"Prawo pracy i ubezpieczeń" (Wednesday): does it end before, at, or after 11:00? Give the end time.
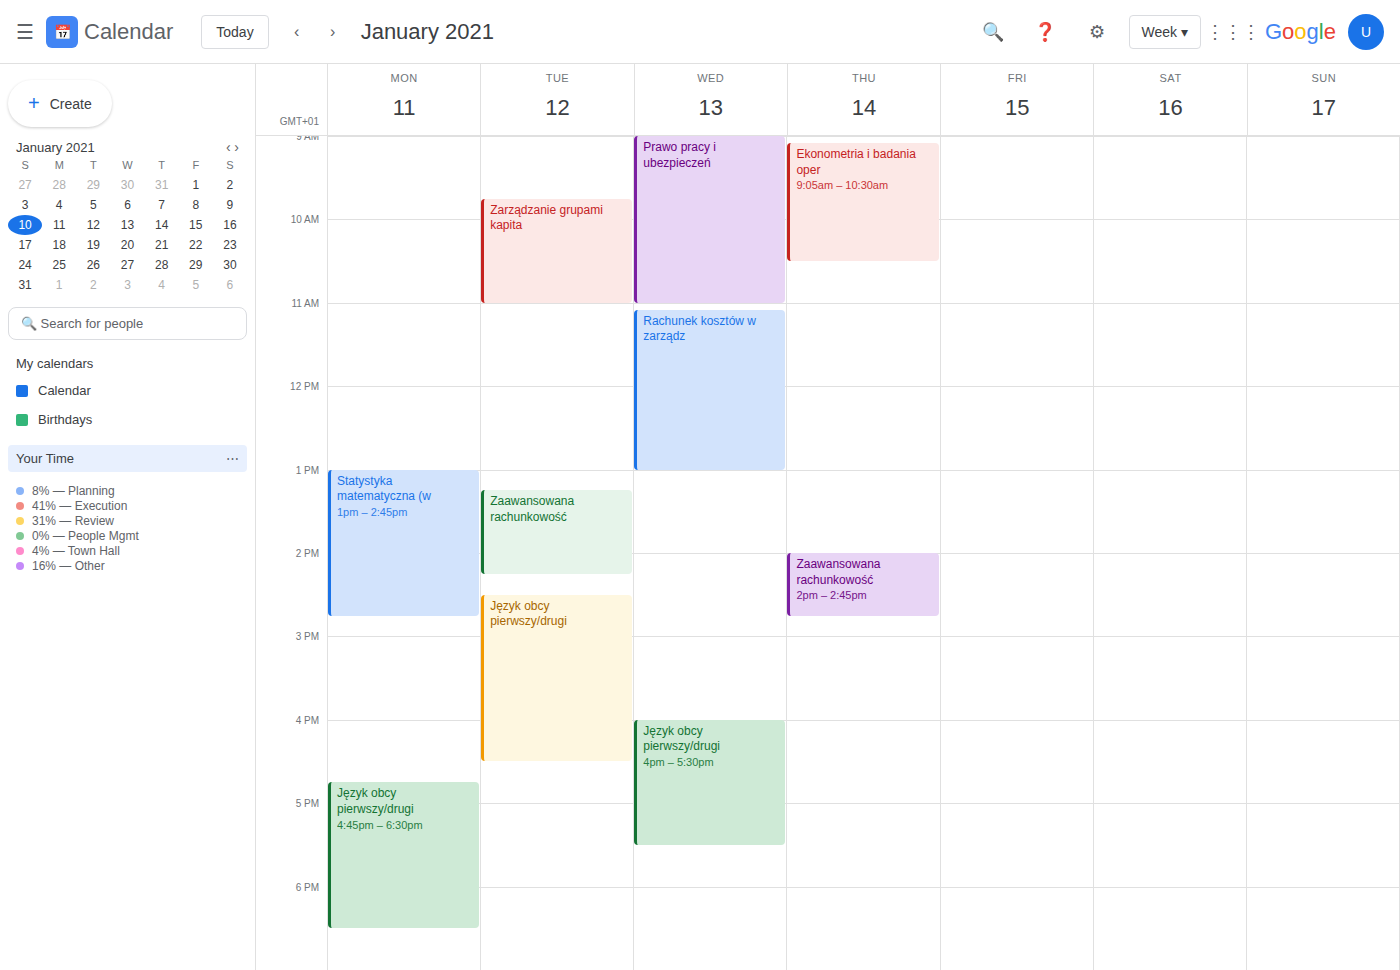
11:00 -- exactly at 11:00, on the 11:00 line.